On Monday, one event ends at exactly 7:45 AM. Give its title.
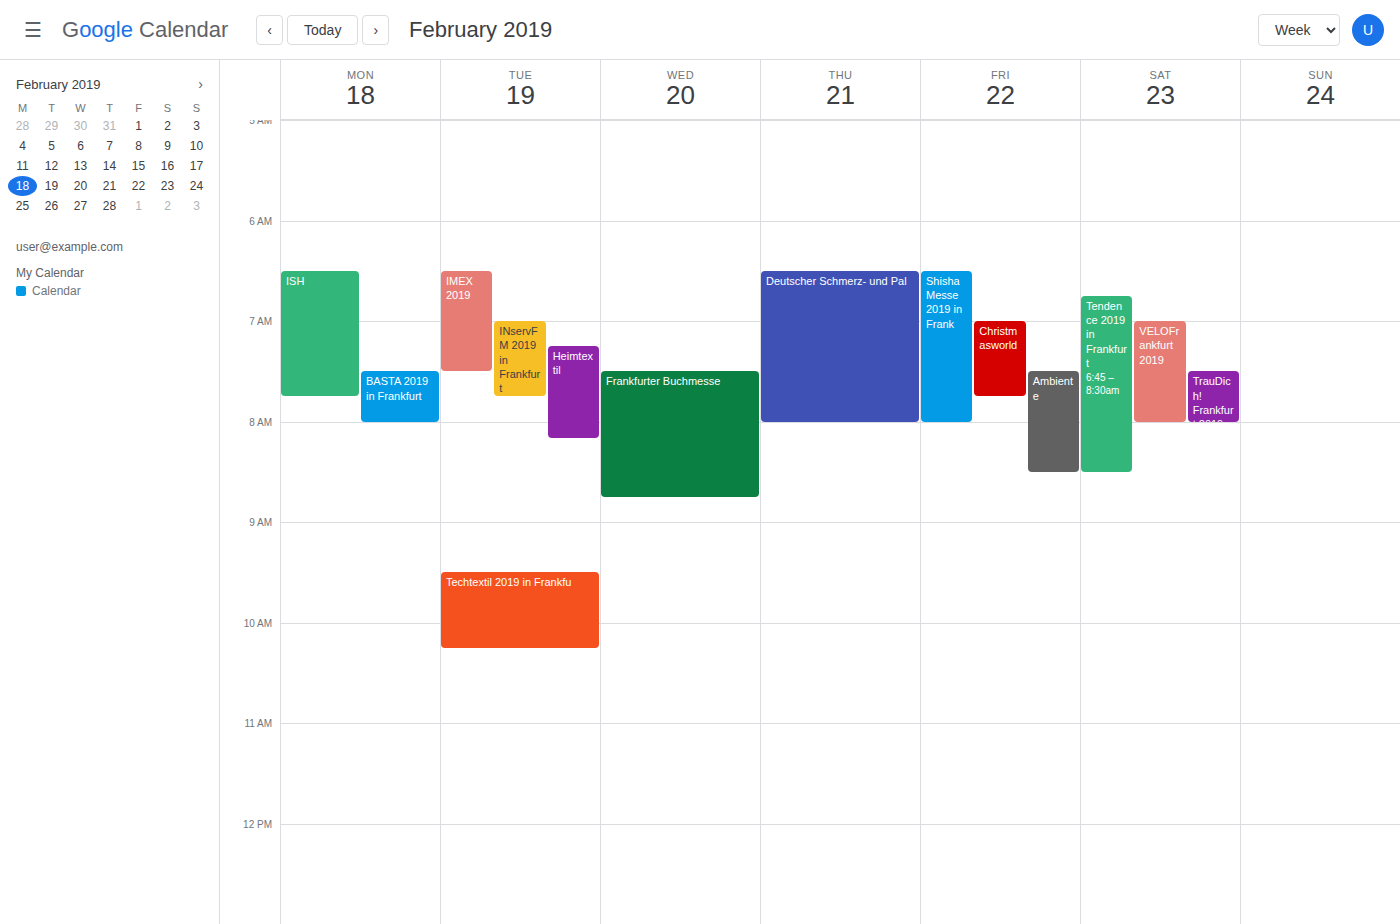
"ISH"